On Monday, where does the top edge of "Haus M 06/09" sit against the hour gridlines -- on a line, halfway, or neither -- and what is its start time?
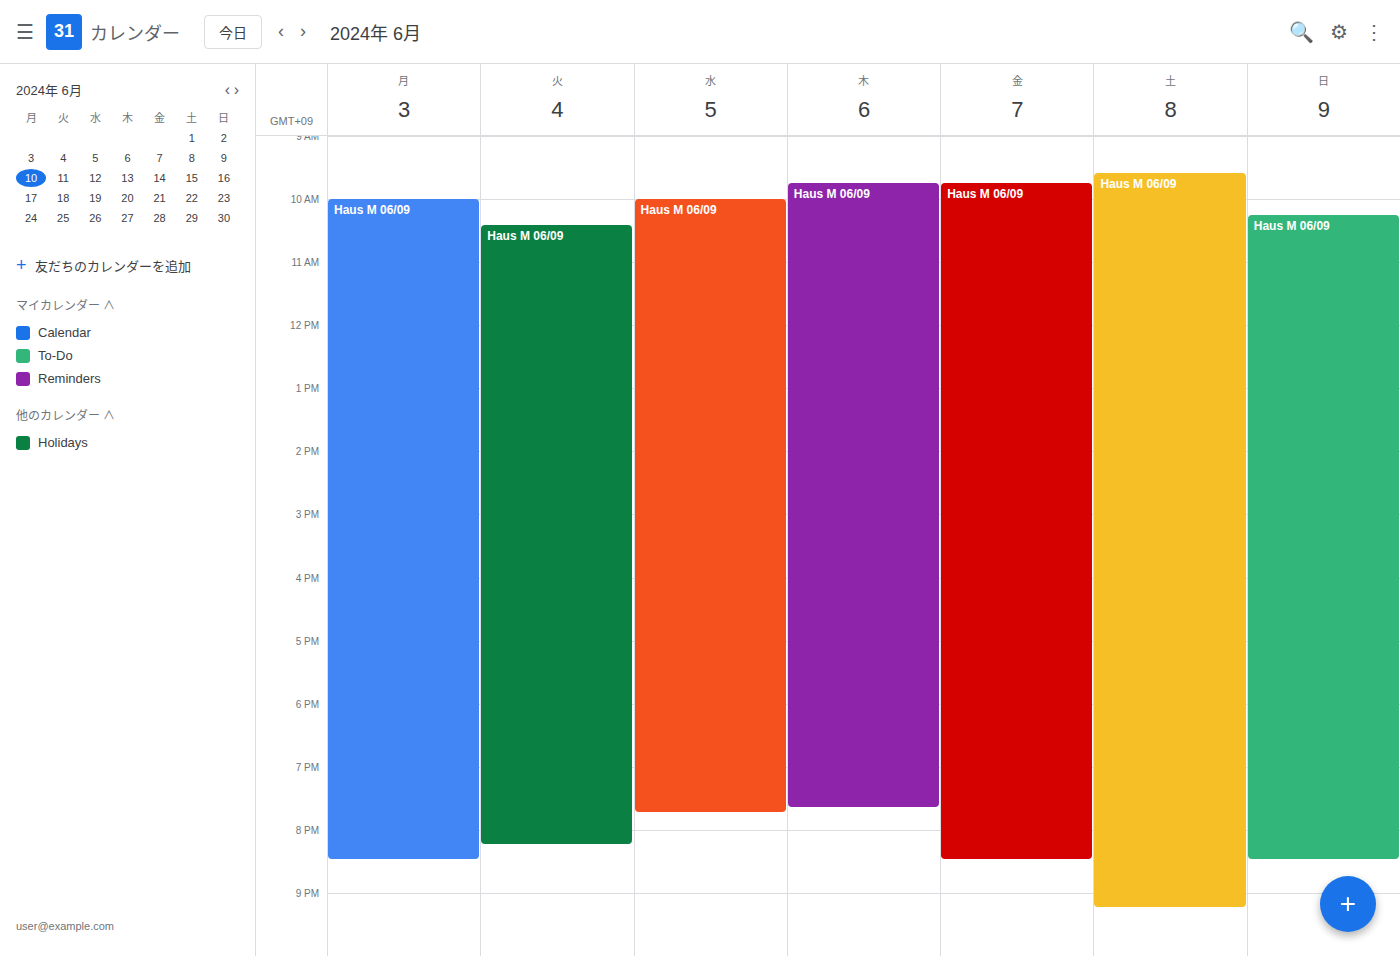
10:00 -- exactly on the 10:00 line.